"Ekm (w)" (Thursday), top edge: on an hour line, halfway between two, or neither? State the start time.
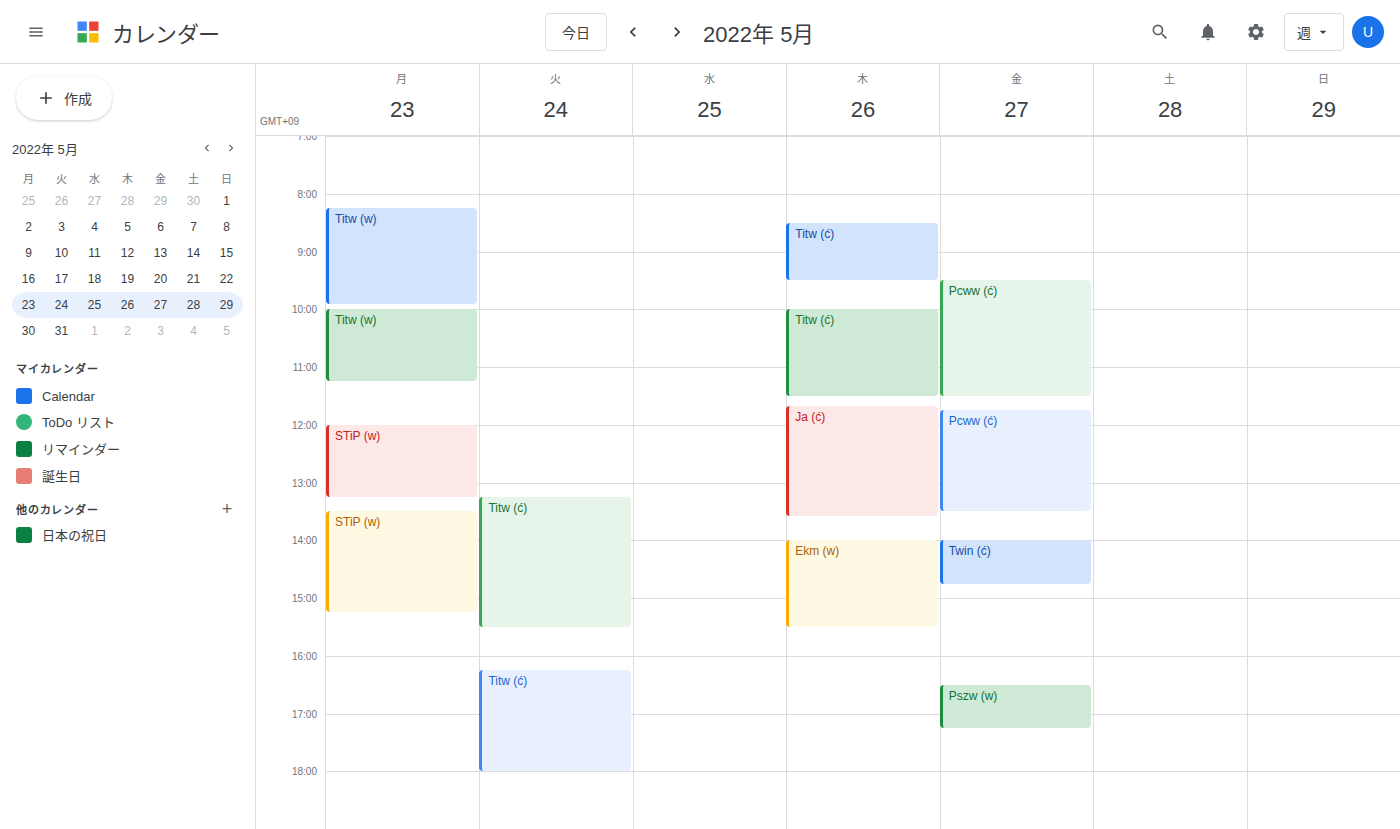
2:00 PM -- exactly on the 2 PM line.